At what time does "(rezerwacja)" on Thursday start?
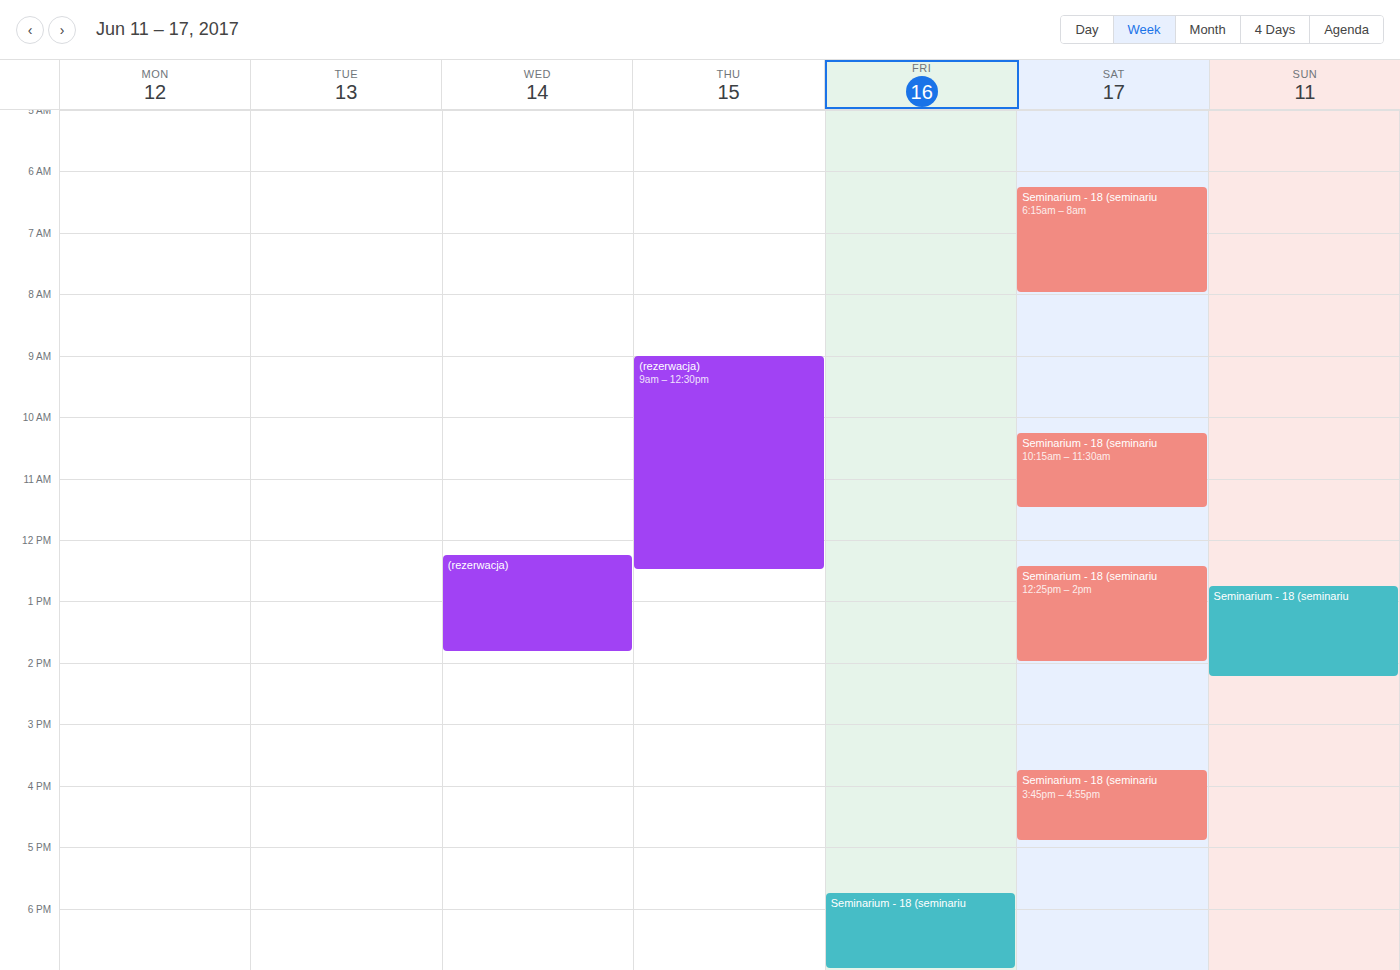
9:00 AM